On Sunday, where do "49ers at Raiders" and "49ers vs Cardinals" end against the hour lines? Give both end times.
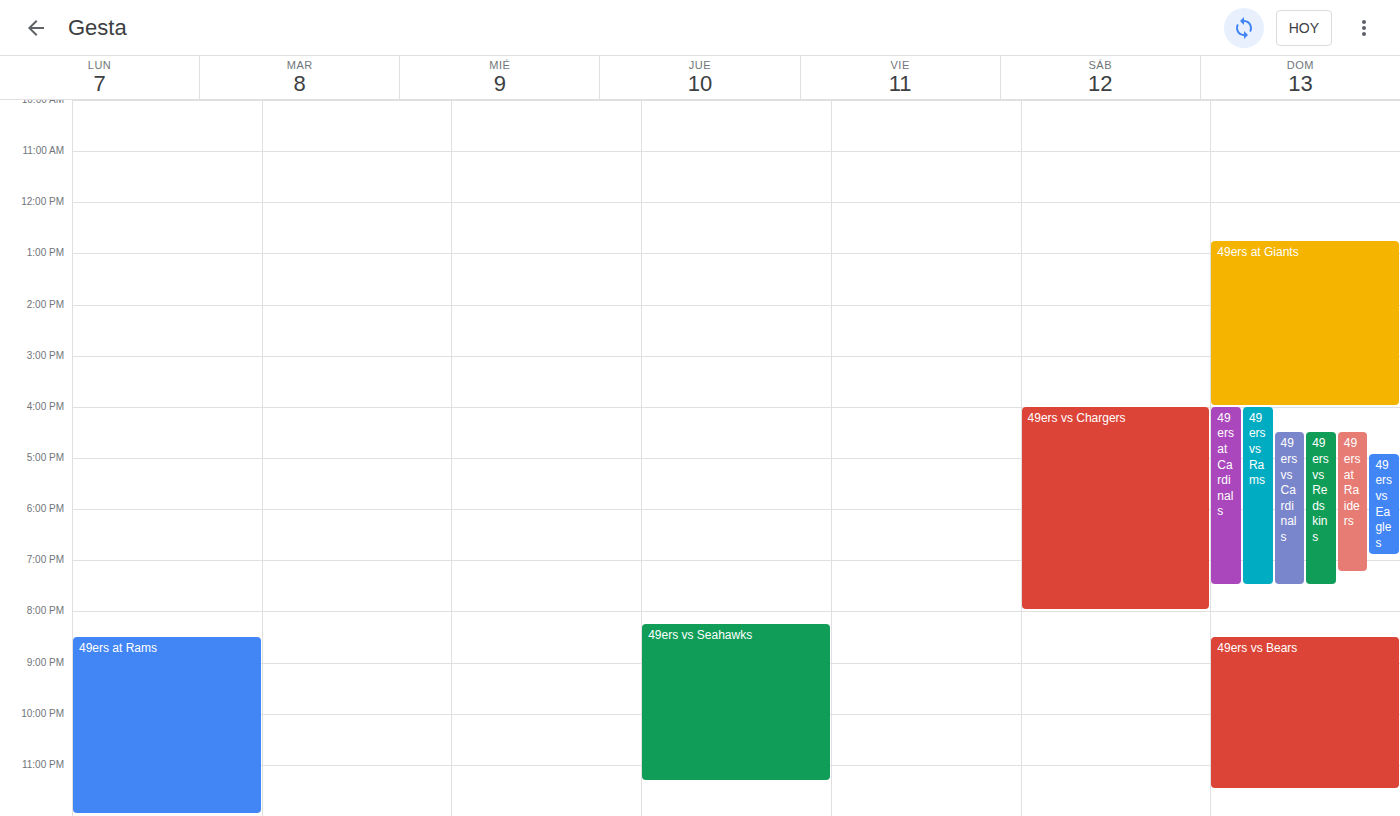
"49ers at Raiders": 7:15 PM, neither: a quarter of the way from the 7 PM line to the 8 PM line. "49ers vs Cardinals": 7:30 PM, halfway between the 7 PM and 8 PM lines.